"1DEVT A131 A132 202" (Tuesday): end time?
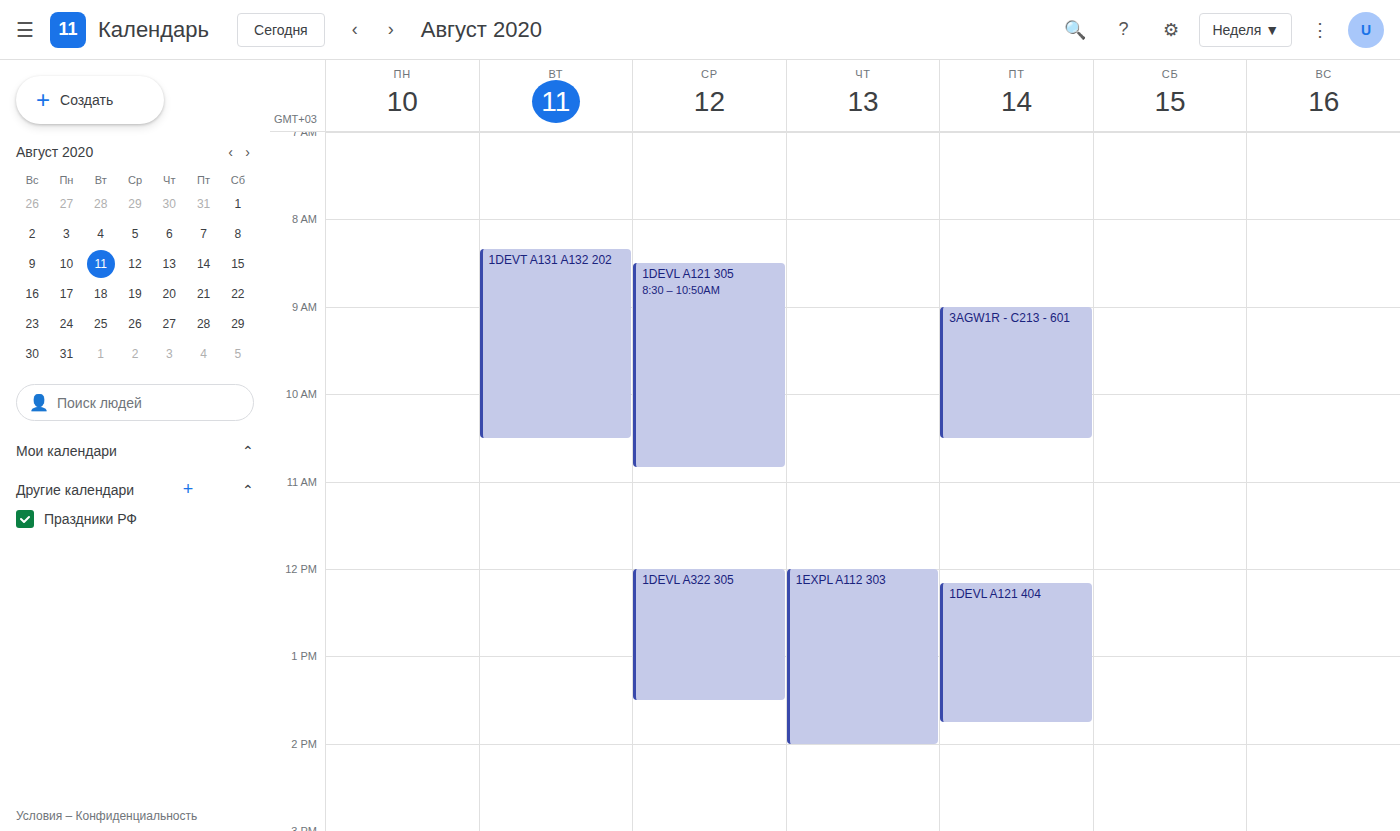
10:30 AM